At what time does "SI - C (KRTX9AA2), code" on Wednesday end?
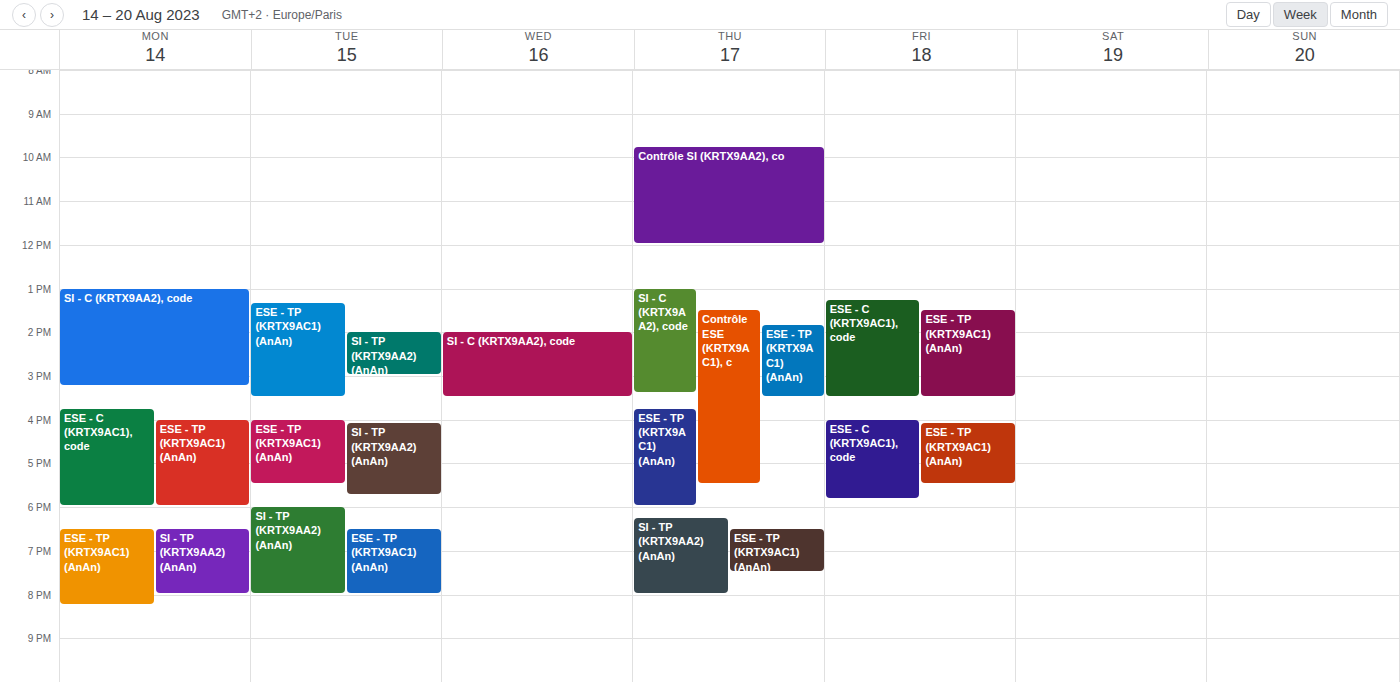
15:30